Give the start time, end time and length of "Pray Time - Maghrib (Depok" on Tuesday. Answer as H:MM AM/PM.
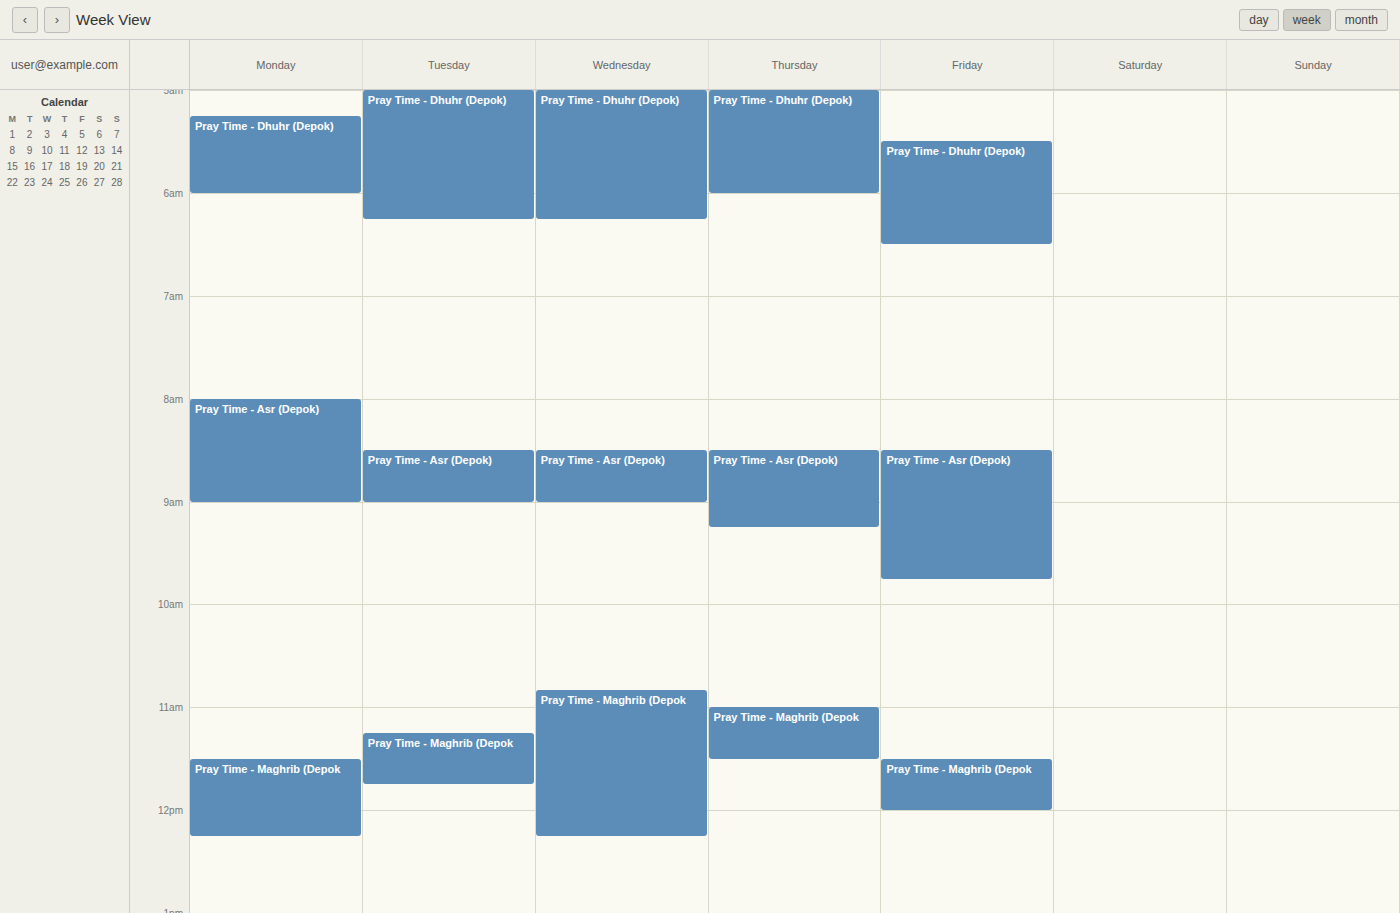
11:15 AM to 11:45 AM, 30 minutes